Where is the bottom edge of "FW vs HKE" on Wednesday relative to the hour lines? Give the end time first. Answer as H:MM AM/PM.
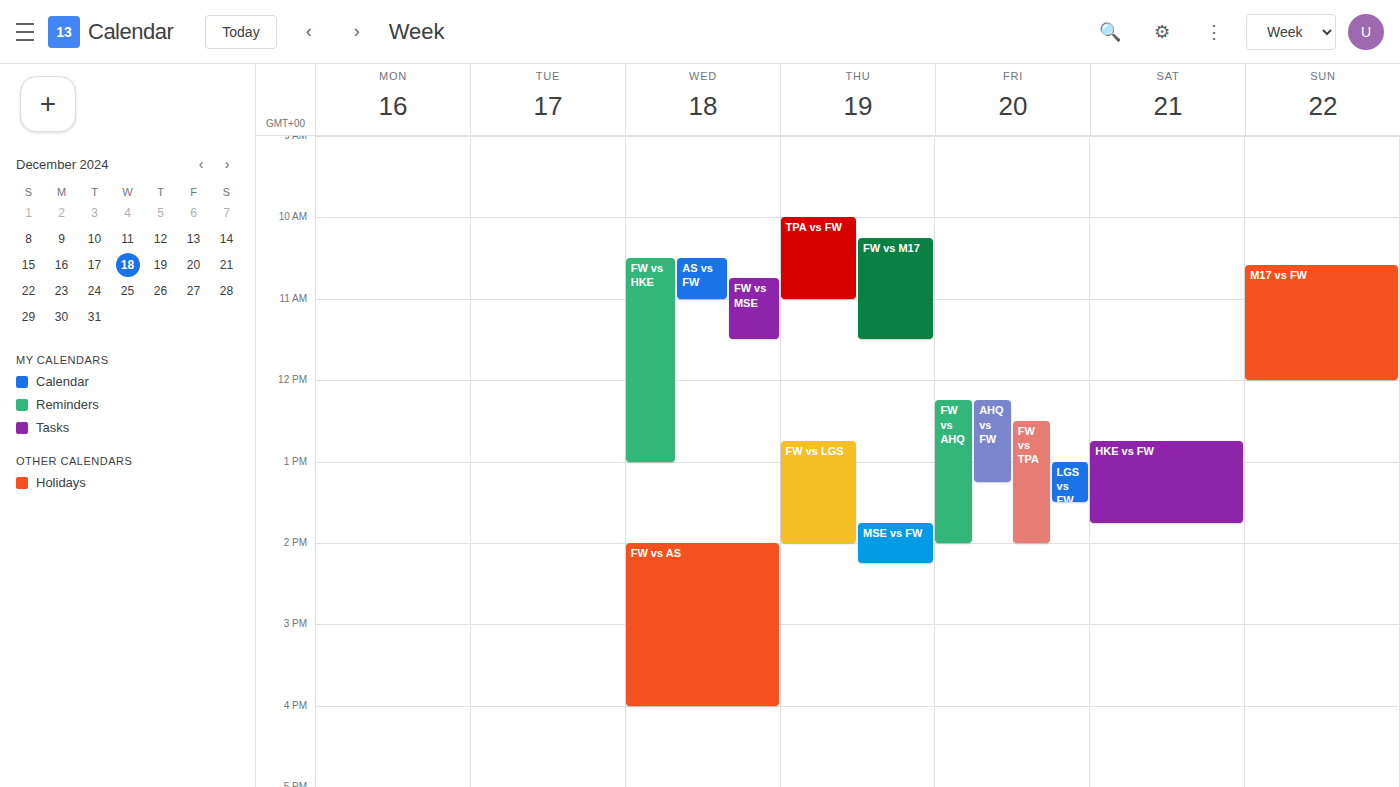
1:00 PM -- exactly on the 1 PM line.